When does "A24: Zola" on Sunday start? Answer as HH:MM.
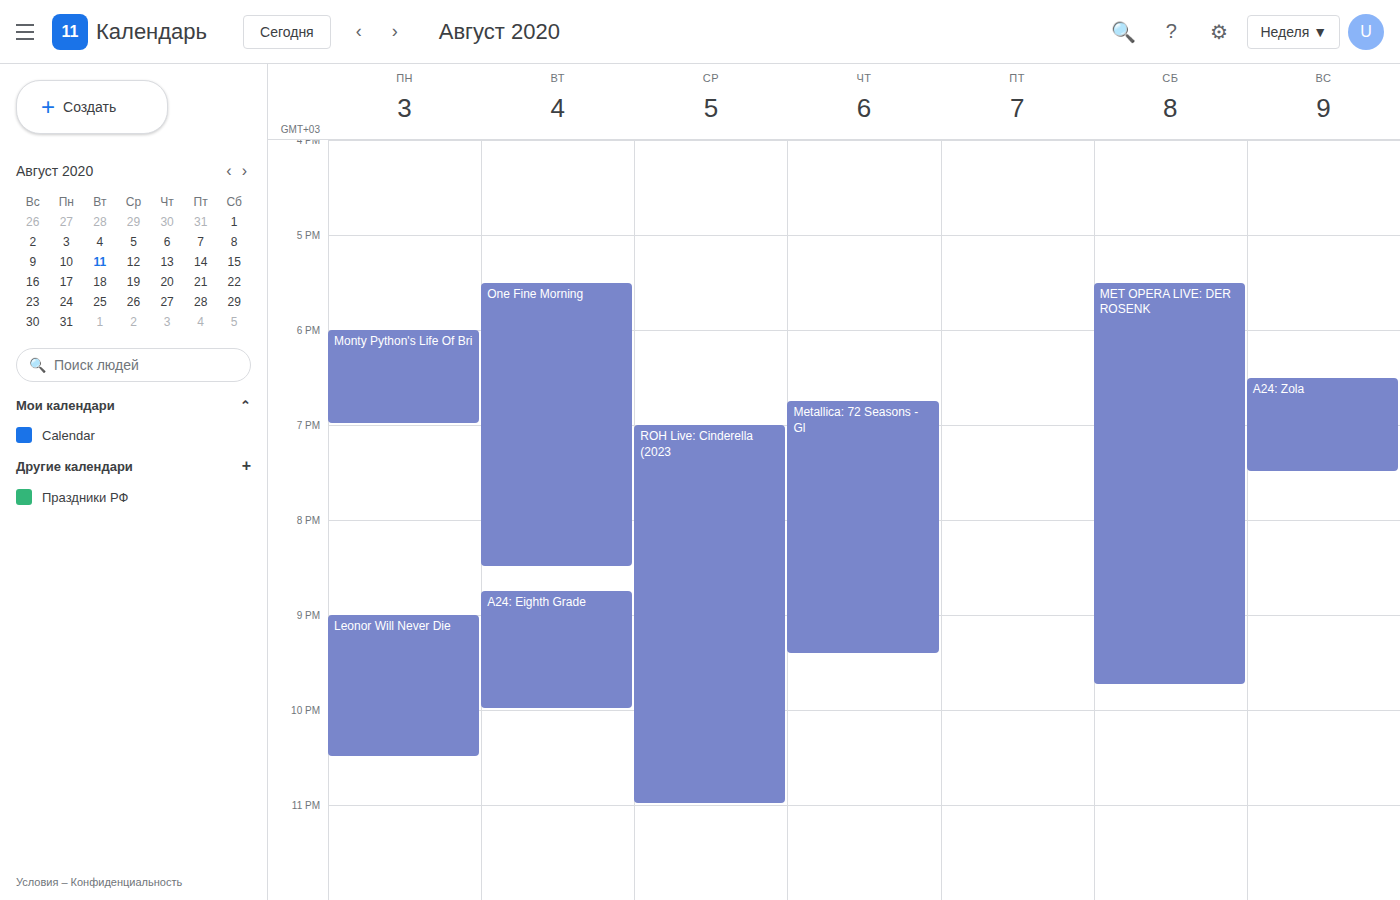
18:30